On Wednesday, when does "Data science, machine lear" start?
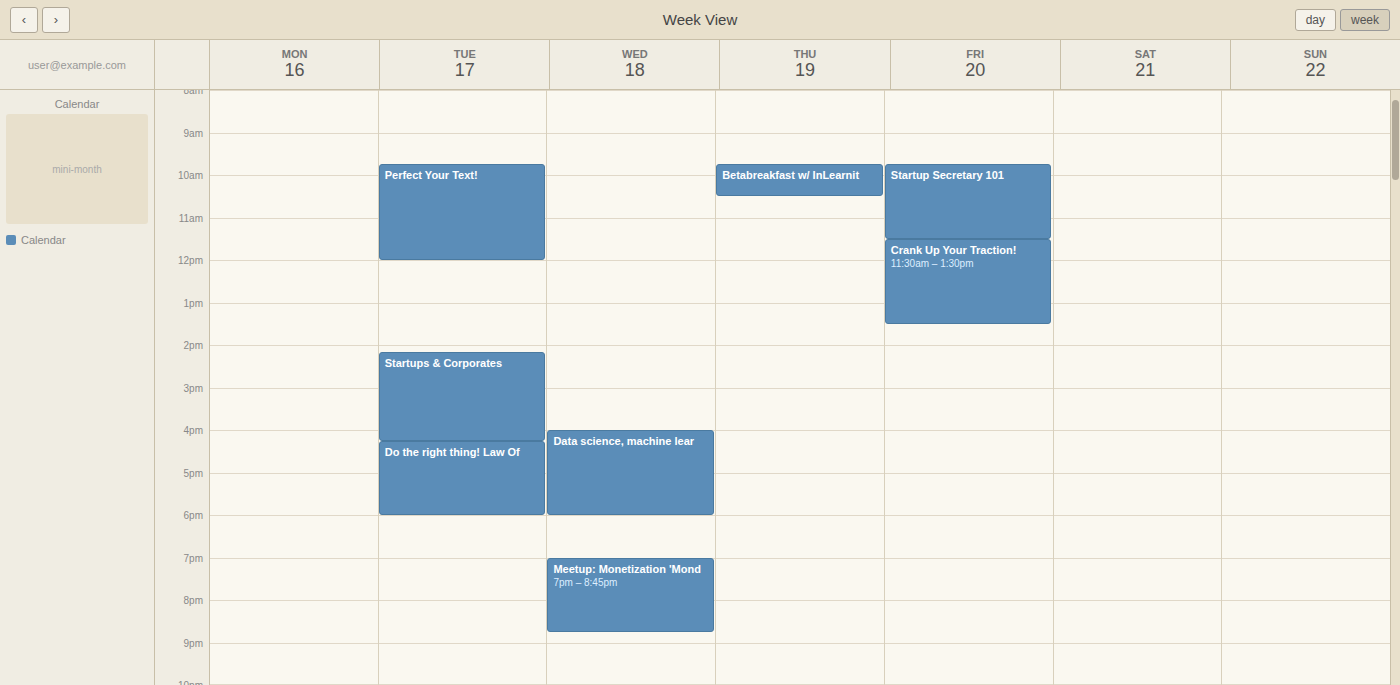
4:00 PM